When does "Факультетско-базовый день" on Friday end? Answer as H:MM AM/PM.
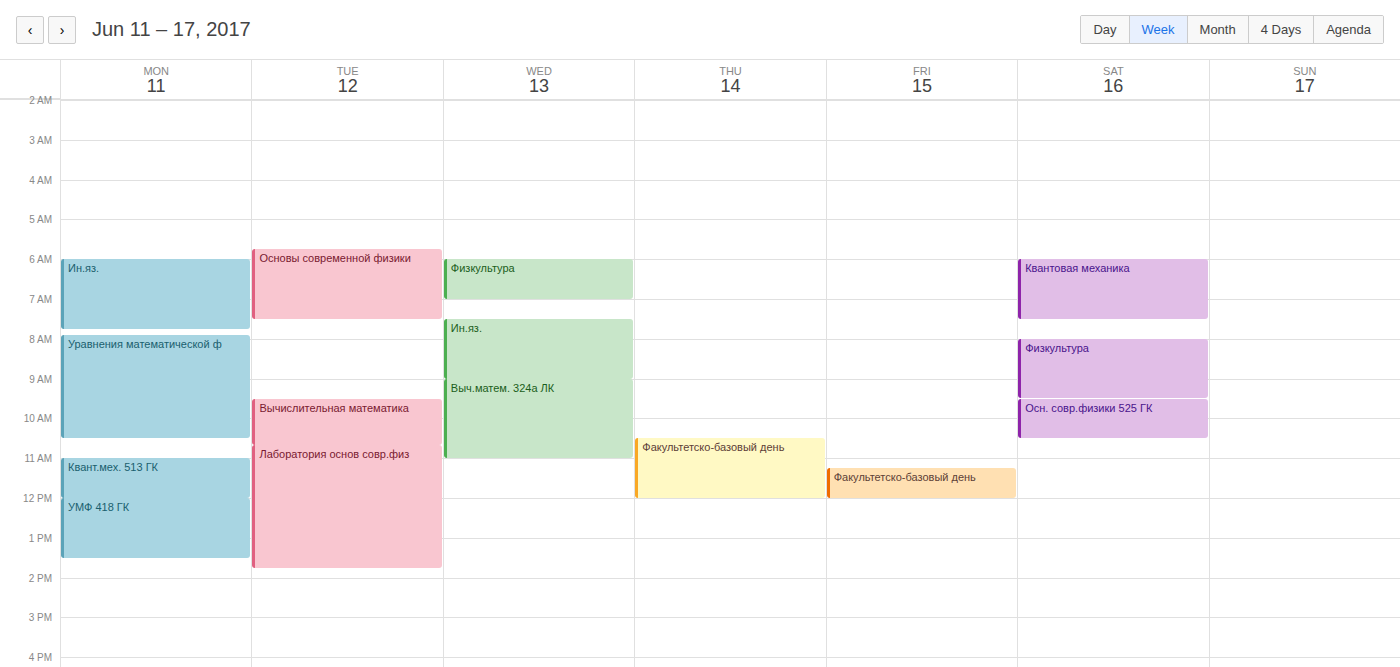
12:00 PM